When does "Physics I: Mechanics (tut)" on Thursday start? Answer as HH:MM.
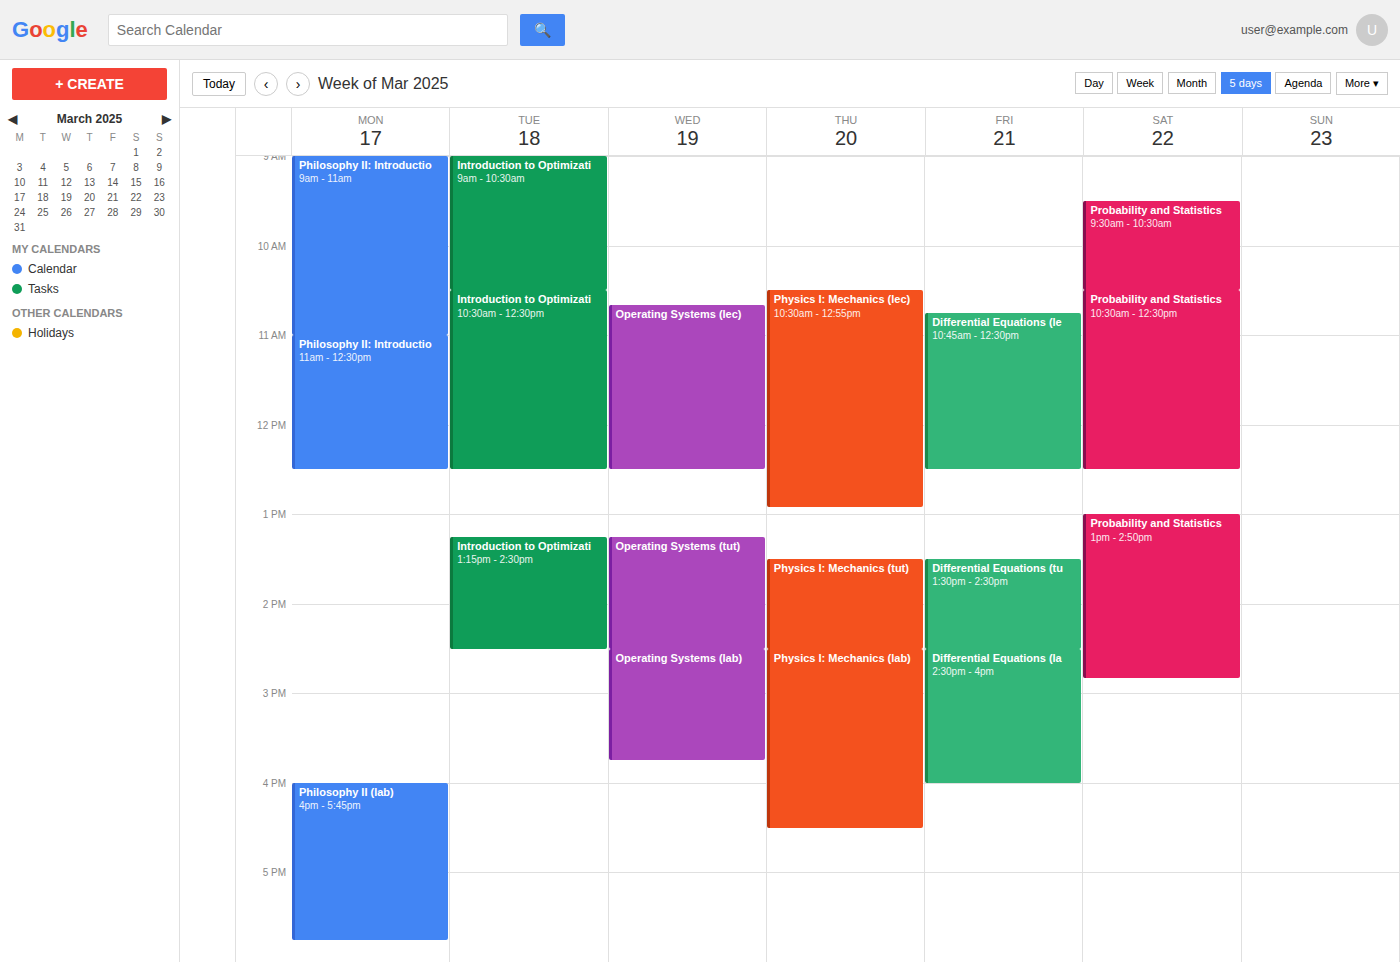
13:30